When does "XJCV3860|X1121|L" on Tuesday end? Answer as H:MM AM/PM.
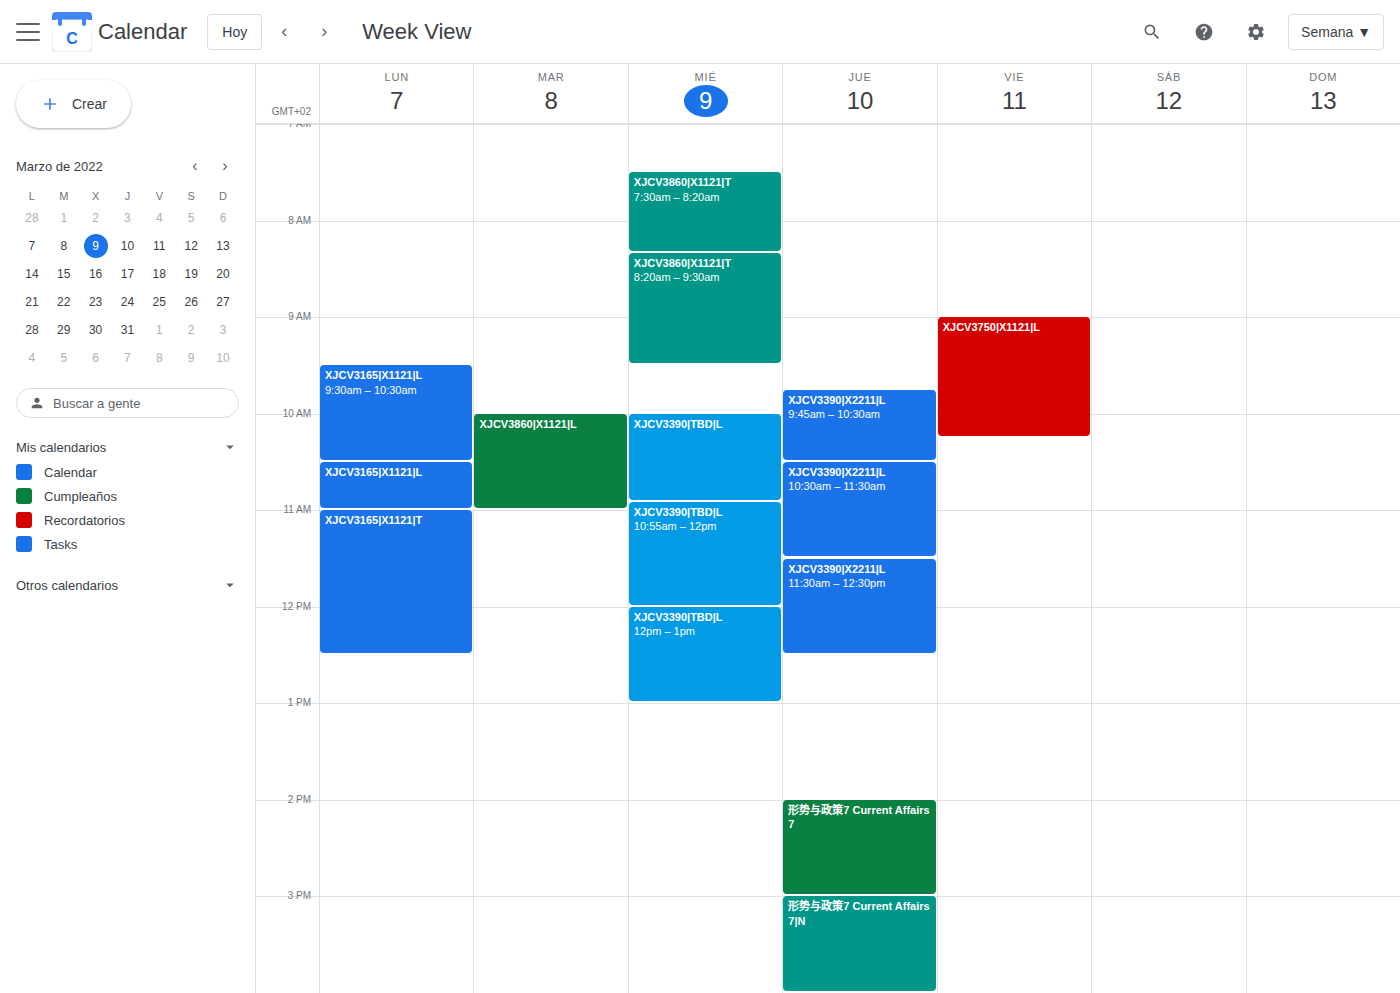
11:00 AM